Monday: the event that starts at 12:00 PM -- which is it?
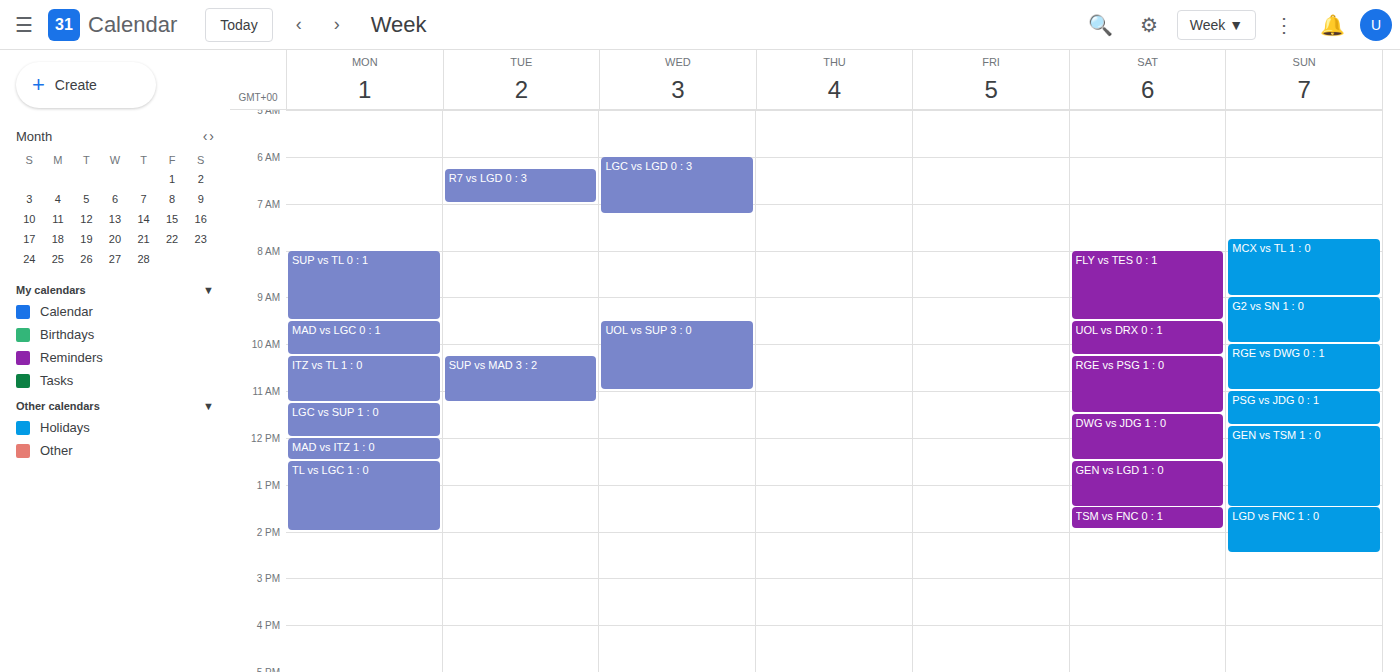
"MAD vs ITZ 1 : 0"